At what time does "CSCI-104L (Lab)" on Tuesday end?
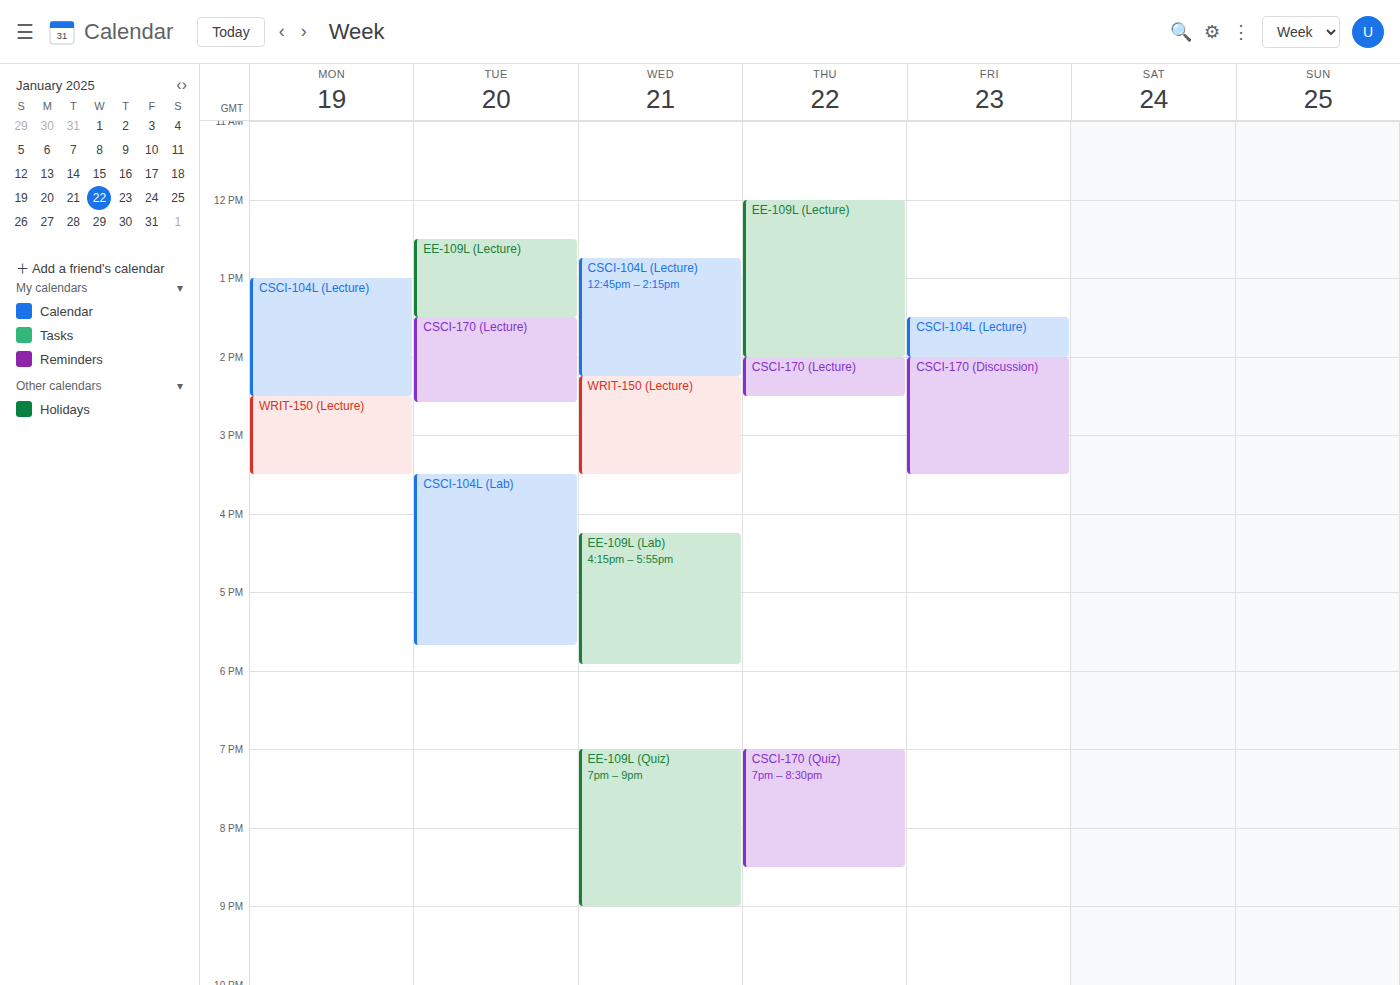
5:40 PM